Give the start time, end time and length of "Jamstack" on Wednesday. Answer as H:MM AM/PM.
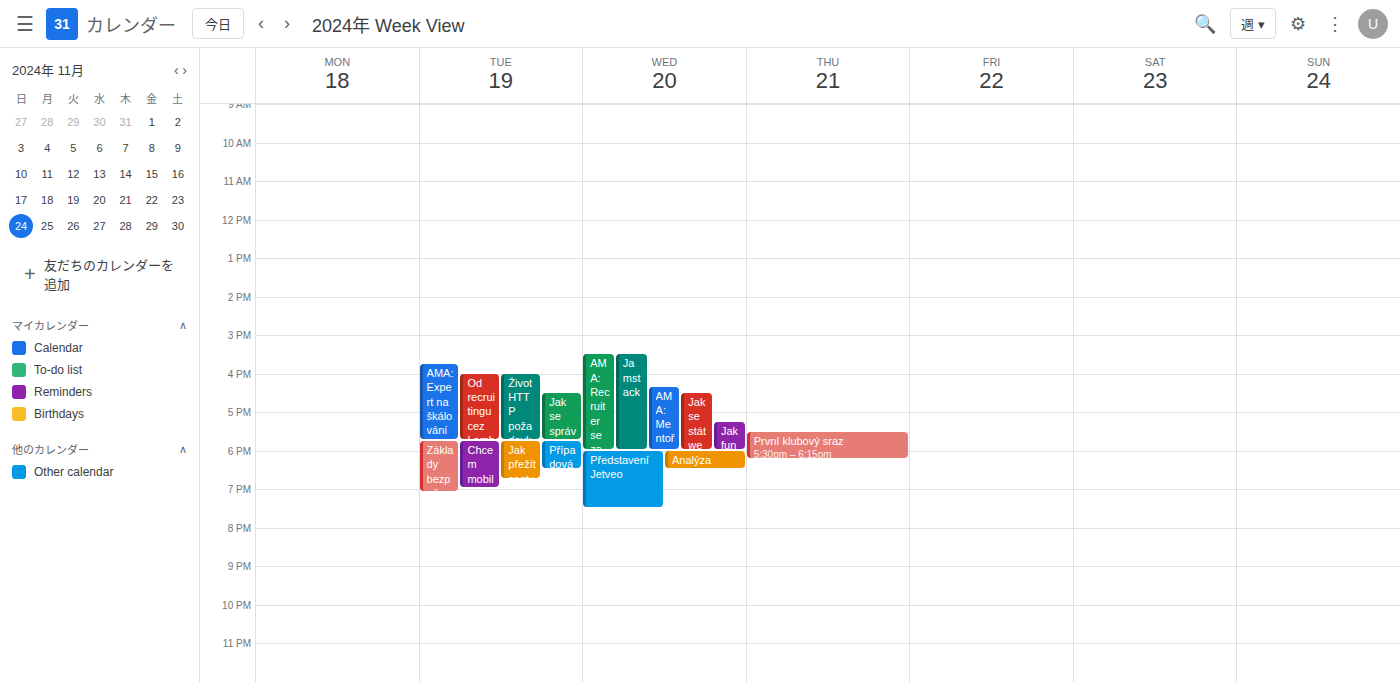
3:30 PM to 6:00 PM, 2 hours 30 minutes